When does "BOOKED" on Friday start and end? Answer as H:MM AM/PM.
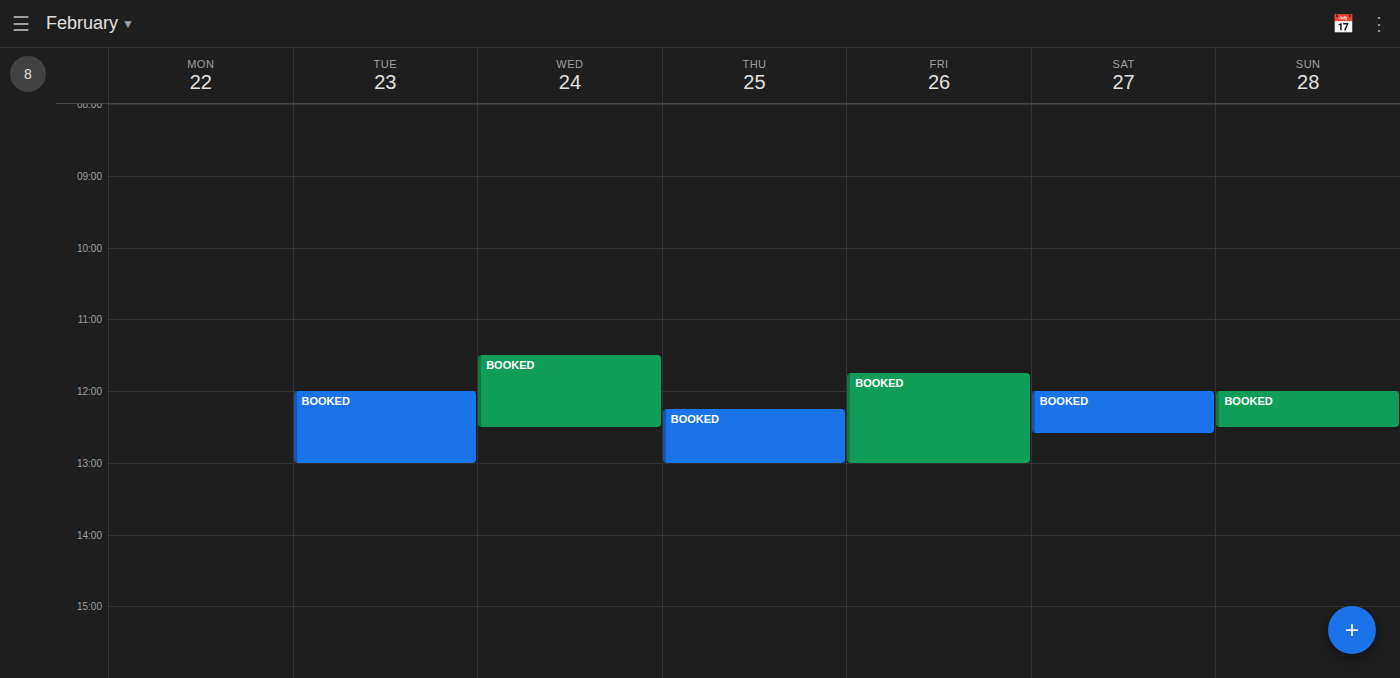
11:45 AM to 1:00 PM